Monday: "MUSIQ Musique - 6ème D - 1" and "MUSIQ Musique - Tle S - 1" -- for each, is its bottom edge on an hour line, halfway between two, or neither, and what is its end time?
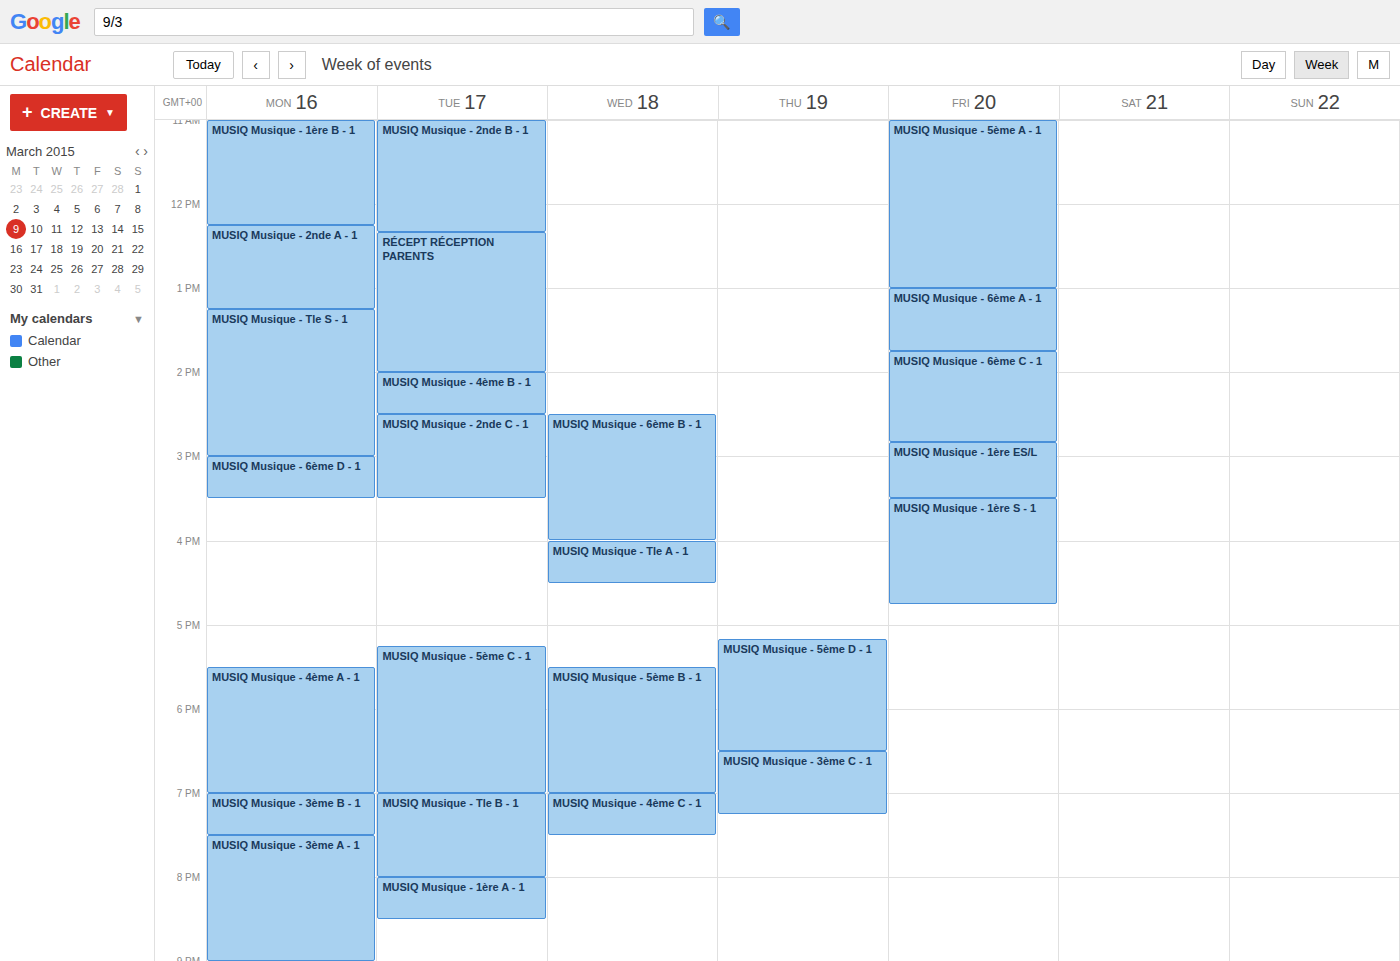
"MUSIQ Musique - 6ème D - 1": 3:30 PM, halfway between the 3 PM and 4 PM lines. "MUSIQ Musique - Tle S - 1": 3:00 PM, exactly on the 3 PM line.